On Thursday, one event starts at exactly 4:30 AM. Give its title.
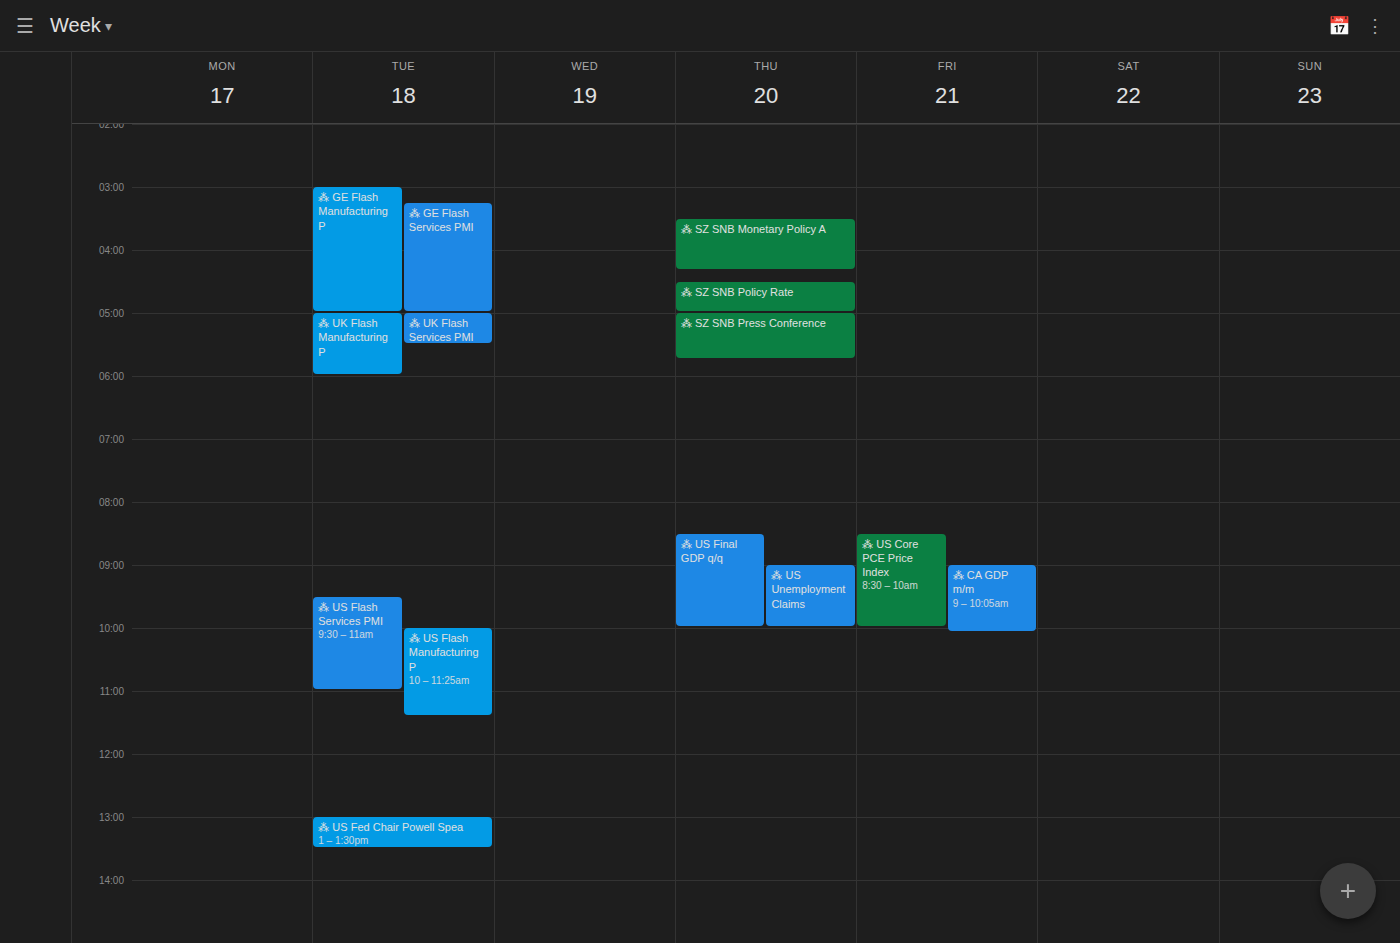
"⁂ SZ SNB Policy Rate"